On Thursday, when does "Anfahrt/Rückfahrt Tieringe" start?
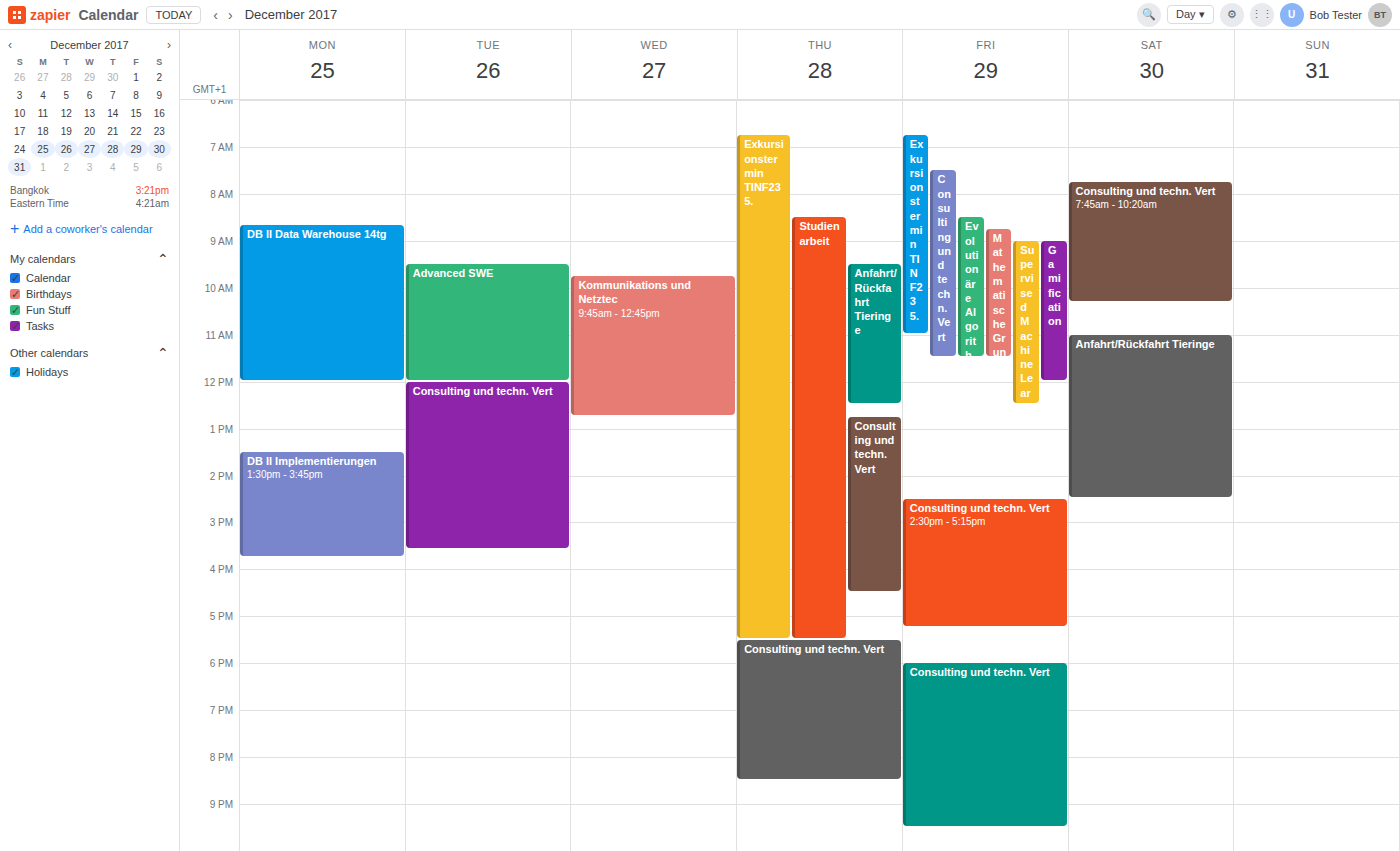
9:30 AM